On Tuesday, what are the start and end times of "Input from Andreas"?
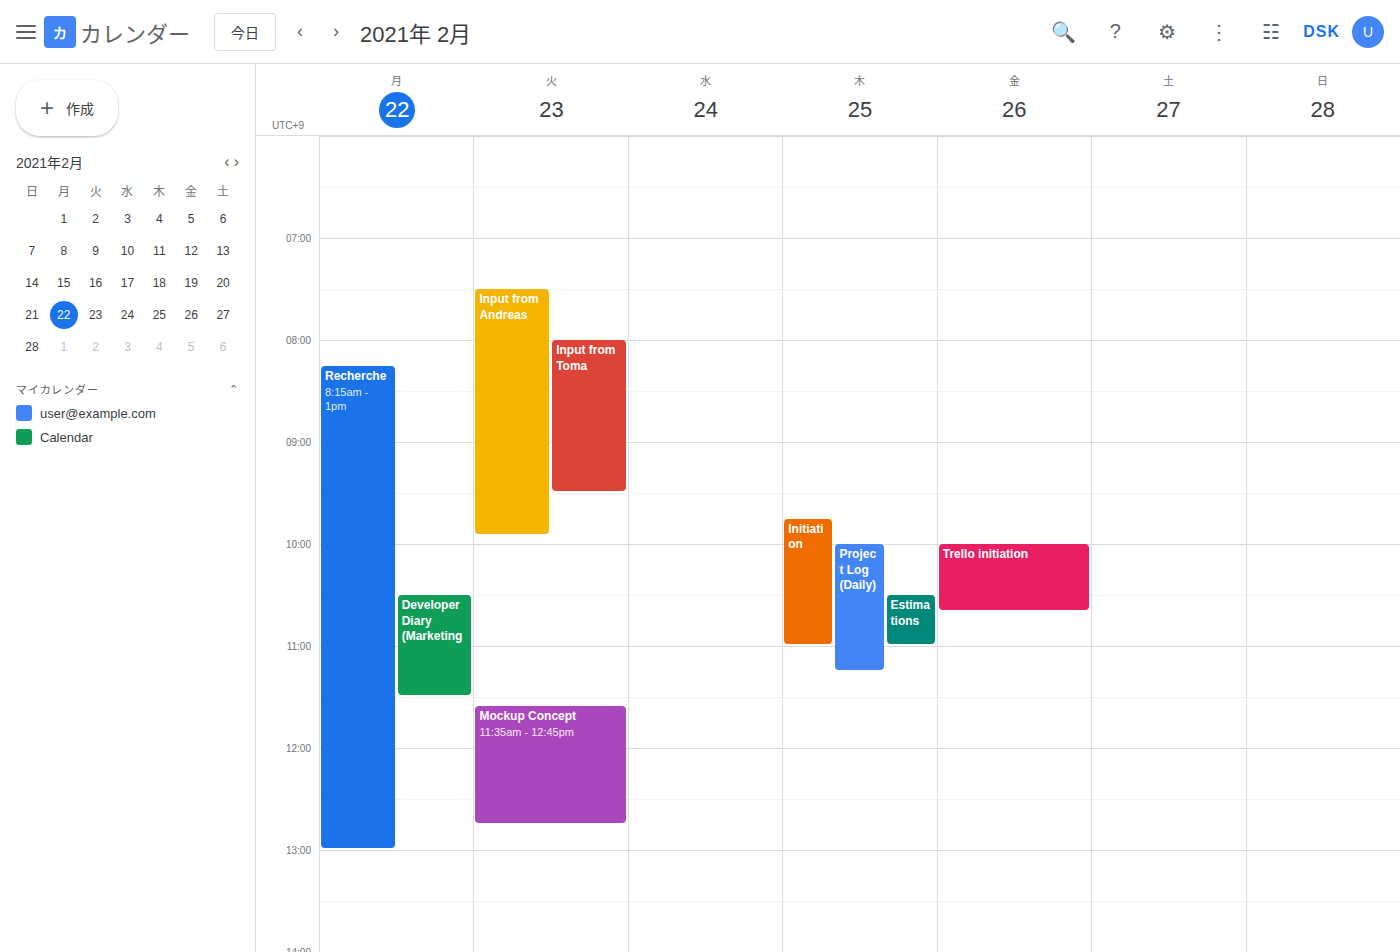
7:30 AM to 9:55 AM